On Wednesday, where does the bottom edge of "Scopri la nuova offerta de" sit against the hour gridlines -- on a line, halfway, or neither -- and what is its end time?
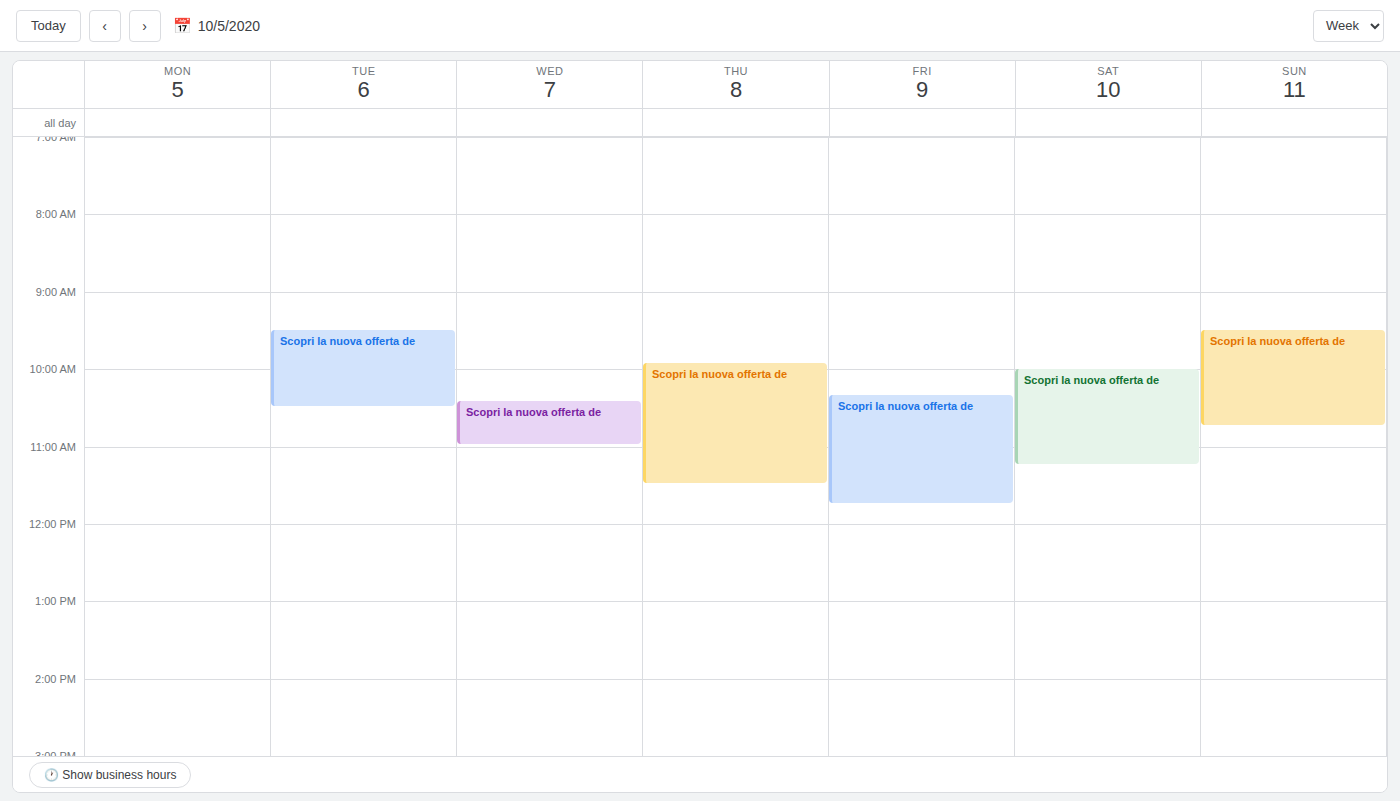
11:00 -- exactly on the 11:00 line.